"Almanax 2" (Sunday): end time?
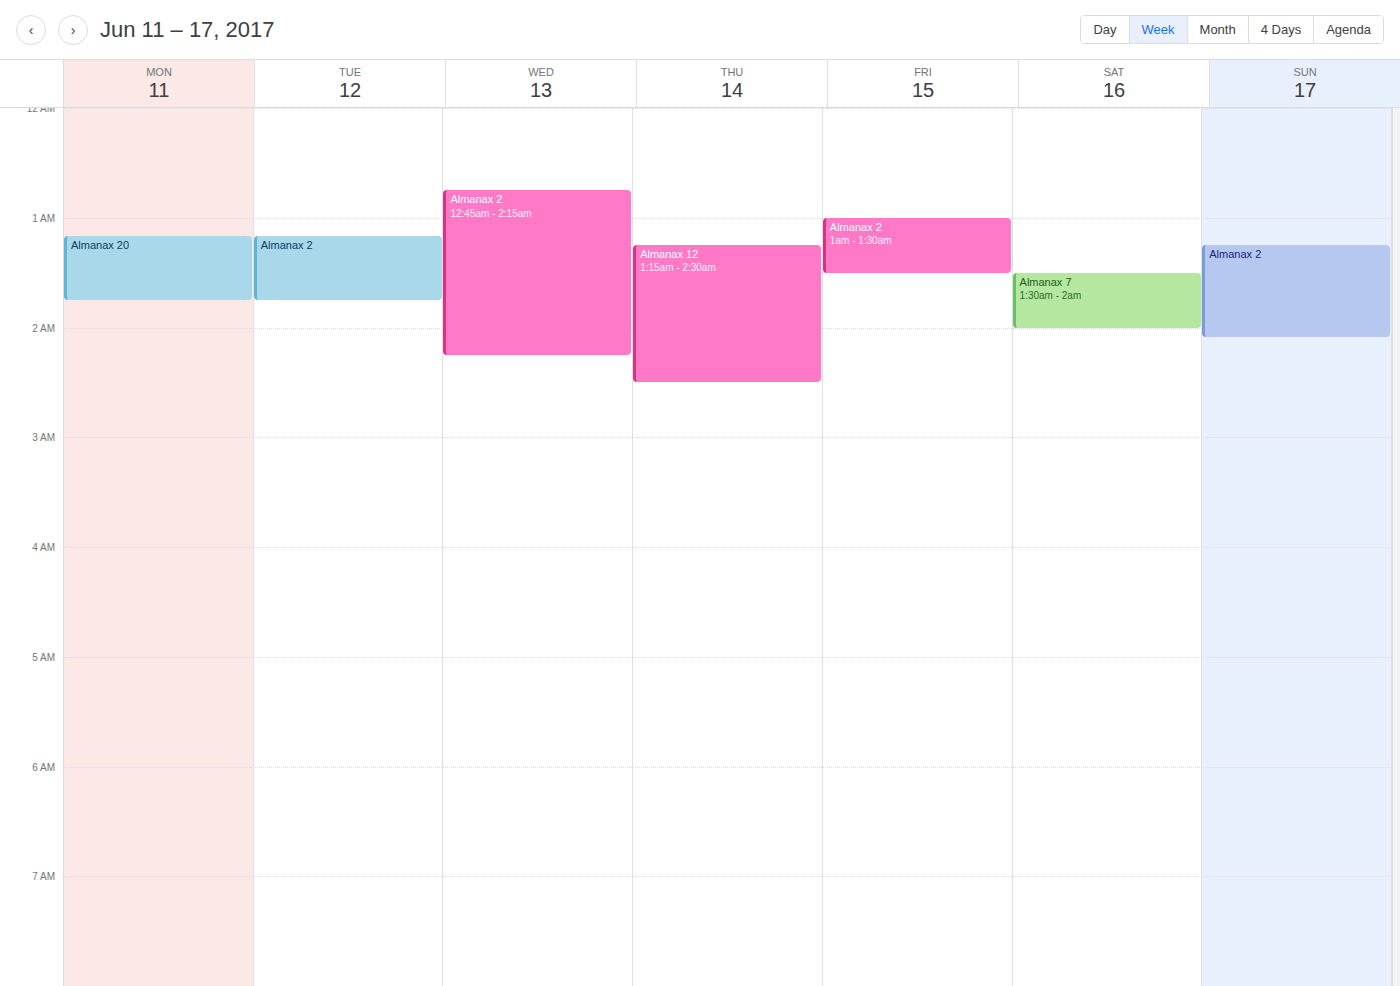
2:05 AM